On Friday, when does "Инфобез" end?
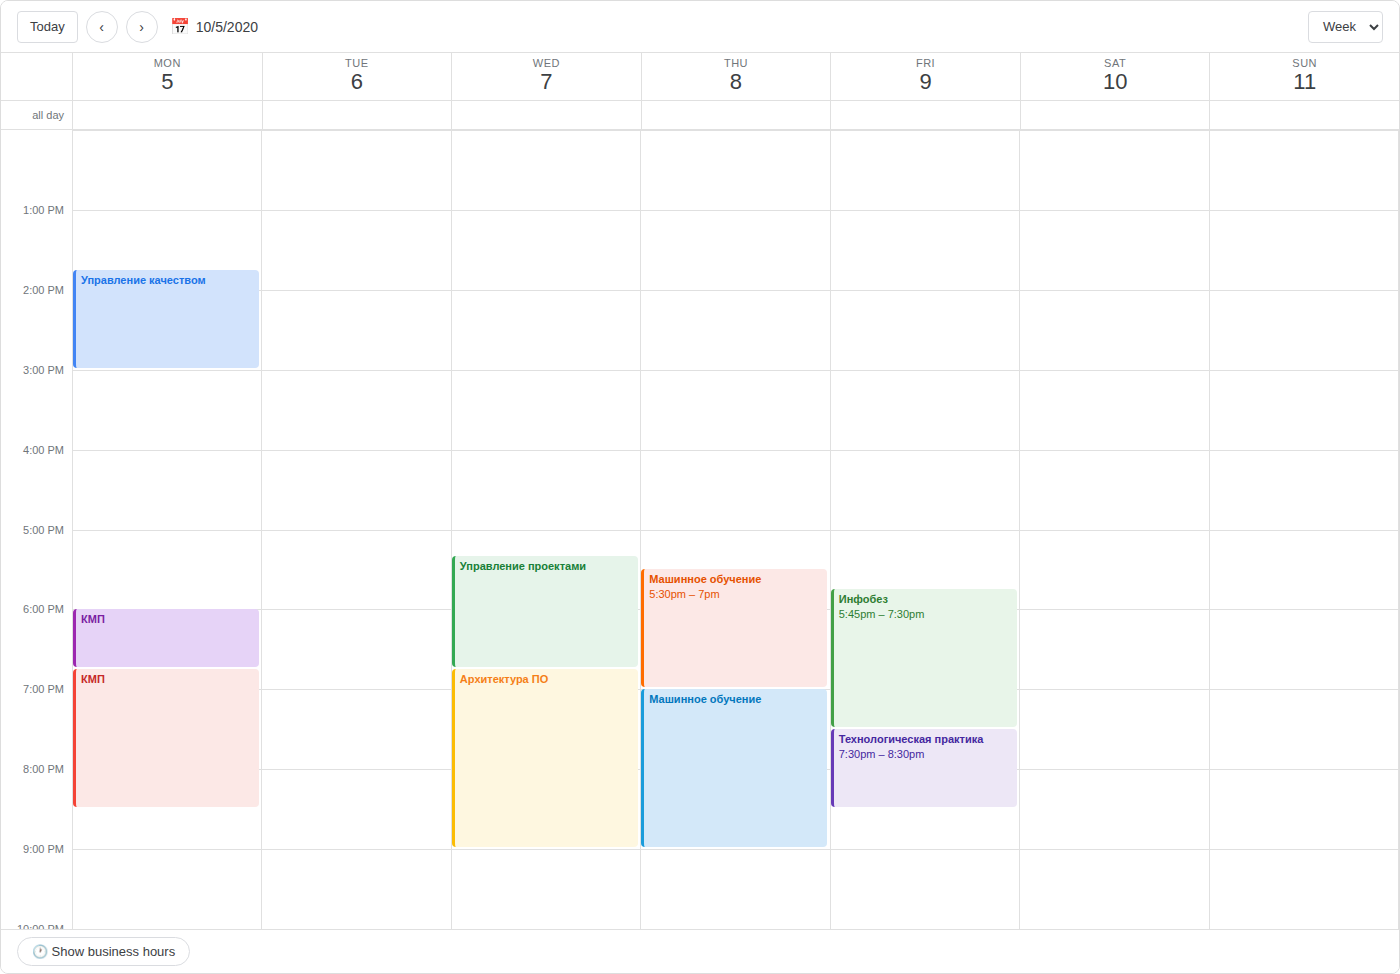
19:30